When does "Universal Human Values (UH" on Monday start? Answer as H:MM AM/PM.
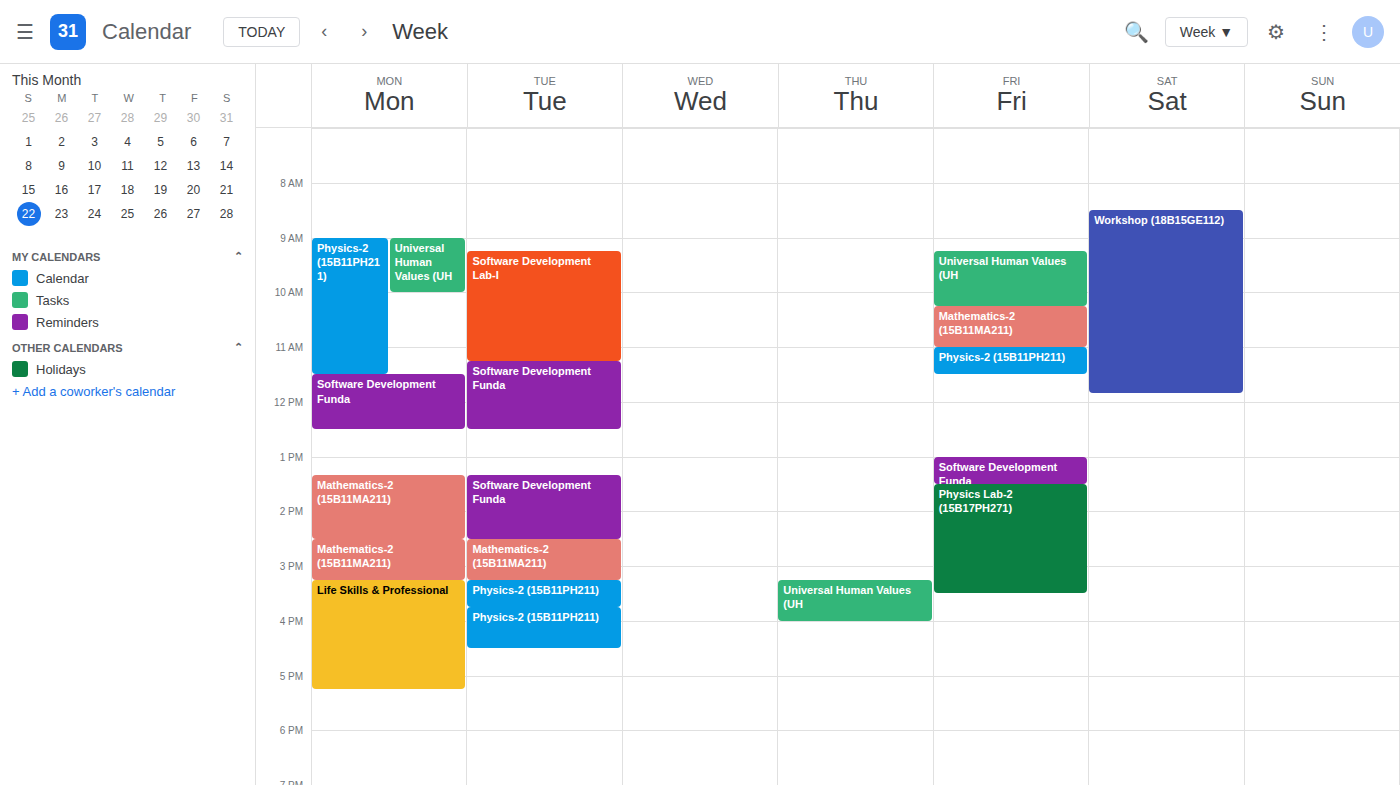
9:00 AM